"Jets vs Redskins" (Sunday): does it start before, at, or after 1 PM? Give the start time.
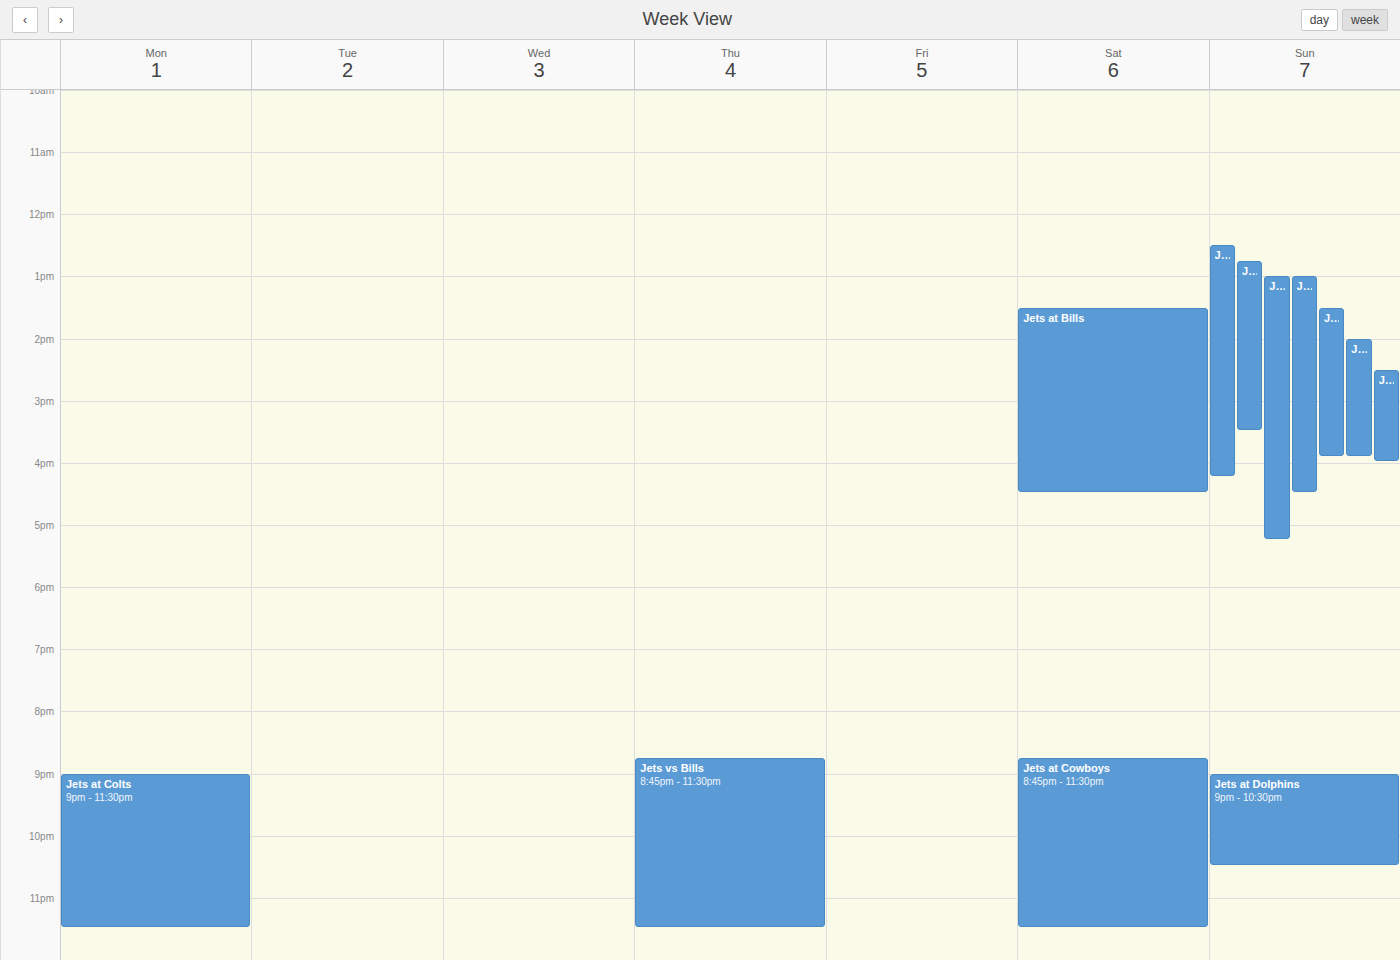
1:00 PM -- exactly at 1 PM, on the 1 PM line.